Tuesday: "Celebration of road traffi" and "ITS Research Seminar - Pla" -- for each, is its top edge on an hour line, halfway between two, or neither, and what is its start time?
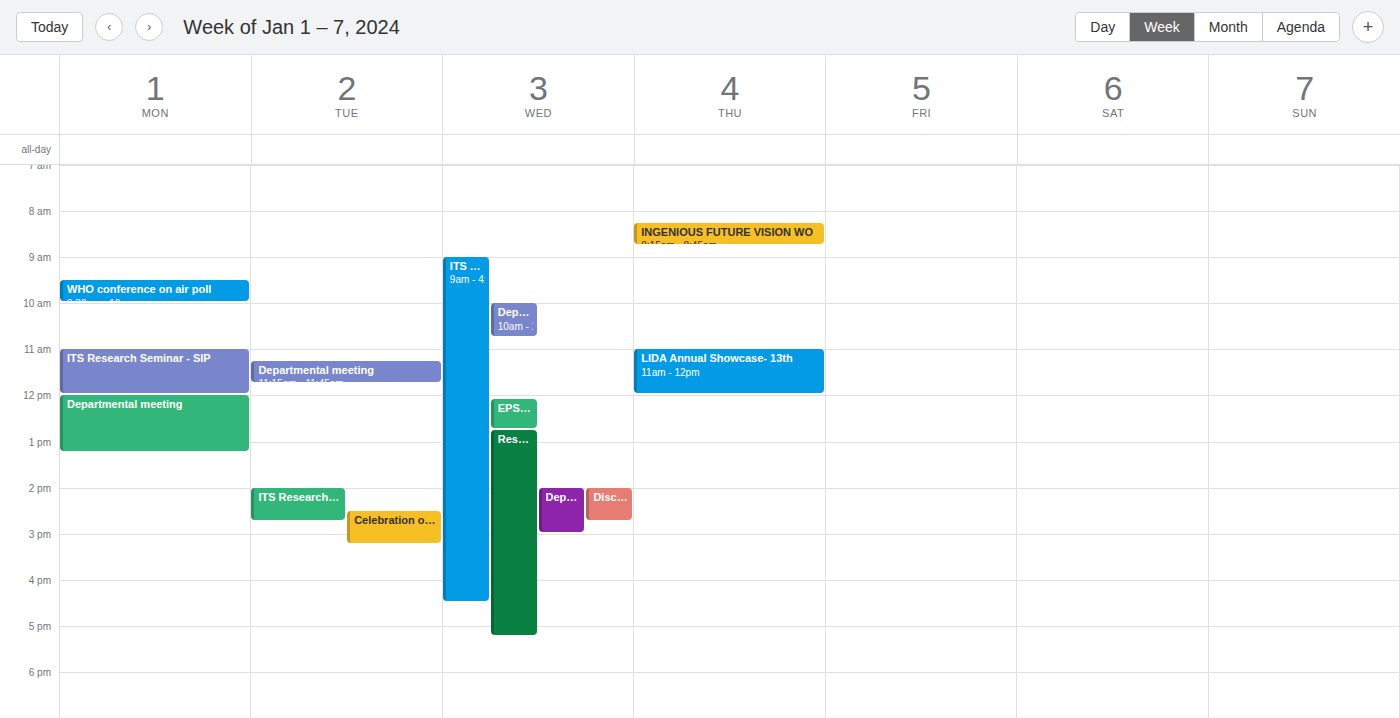
"Celebration of road traffi": 2:30 PM, halfway between the 2 PM and 3 PM lines. "ITS Research Seminar - Pla": 2:00 PM, exactly on the 2 PM line.